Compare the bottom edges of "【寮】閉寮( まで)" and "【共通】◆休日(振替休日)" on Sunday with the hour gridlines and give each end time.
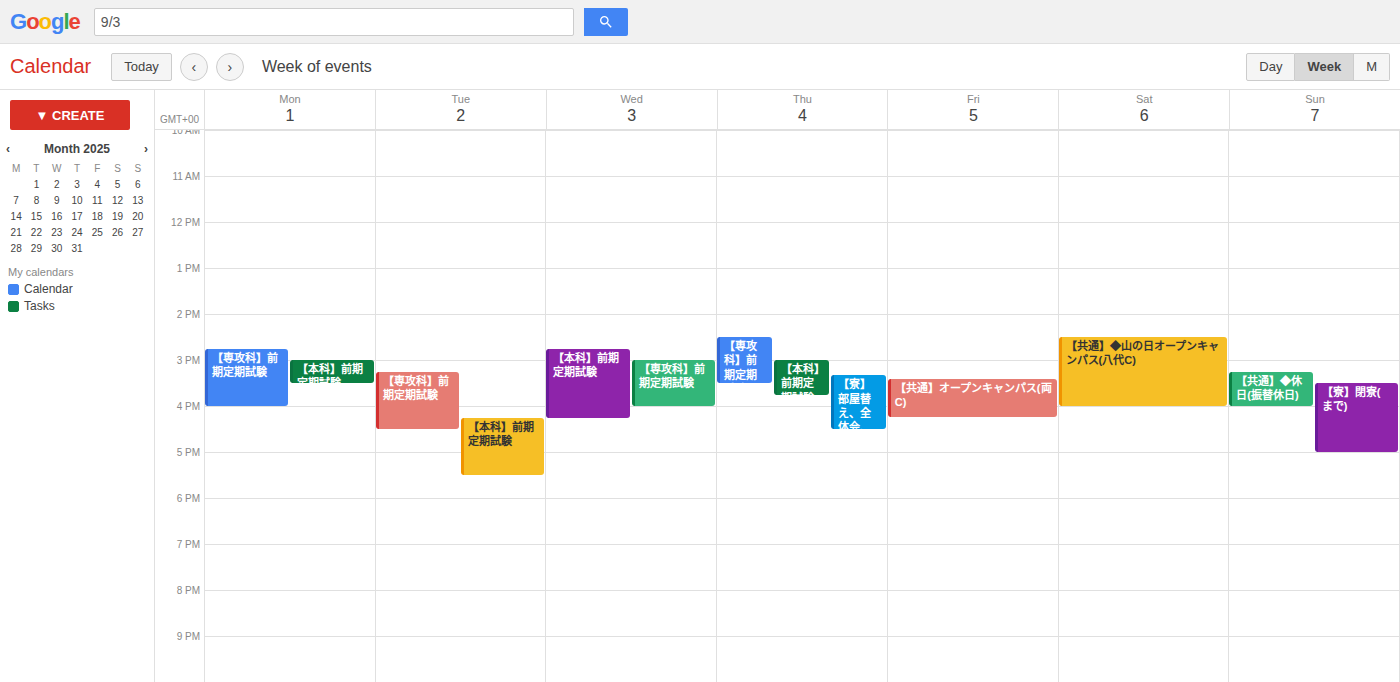
"【寮】閉寮( まで)": 5:00 PM, exactly on the 5 PM line. "【共通】◆休日(振替休日)": 4:00 PM, exactly on the 4 PM line.